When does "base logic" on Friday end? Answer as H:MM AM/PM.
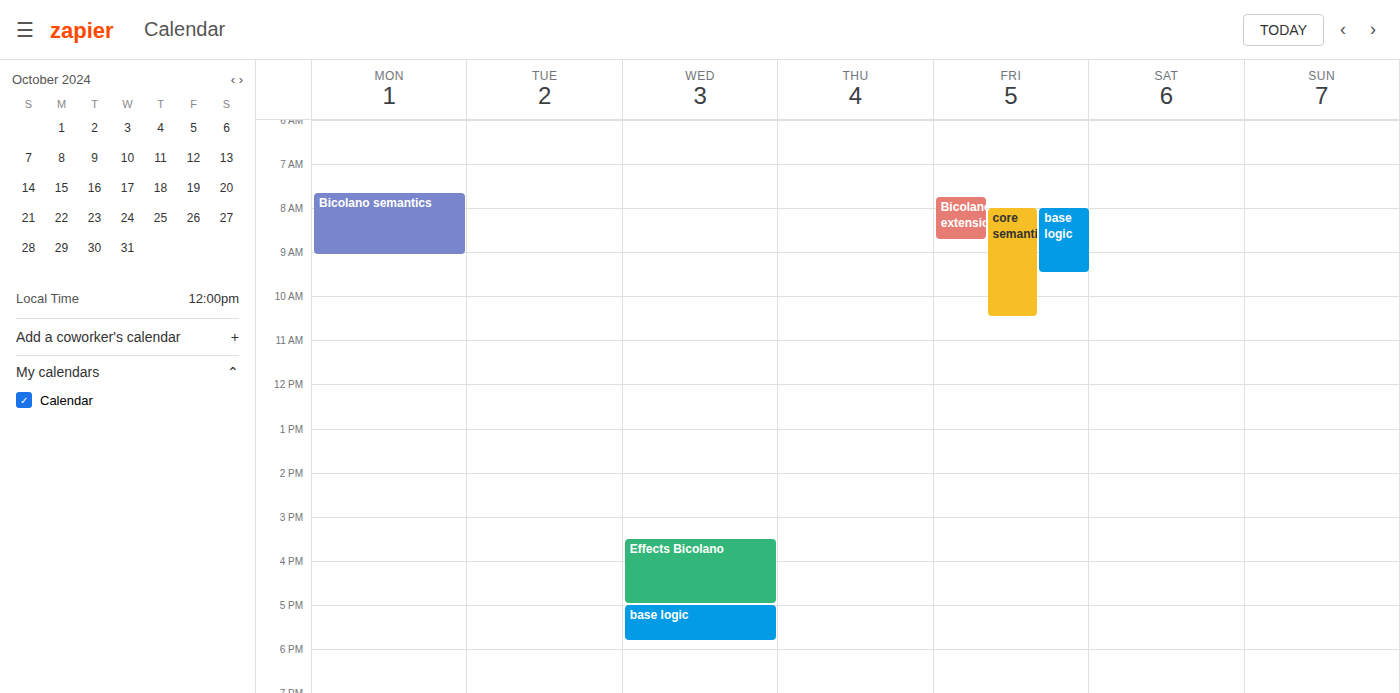
9:30 AM